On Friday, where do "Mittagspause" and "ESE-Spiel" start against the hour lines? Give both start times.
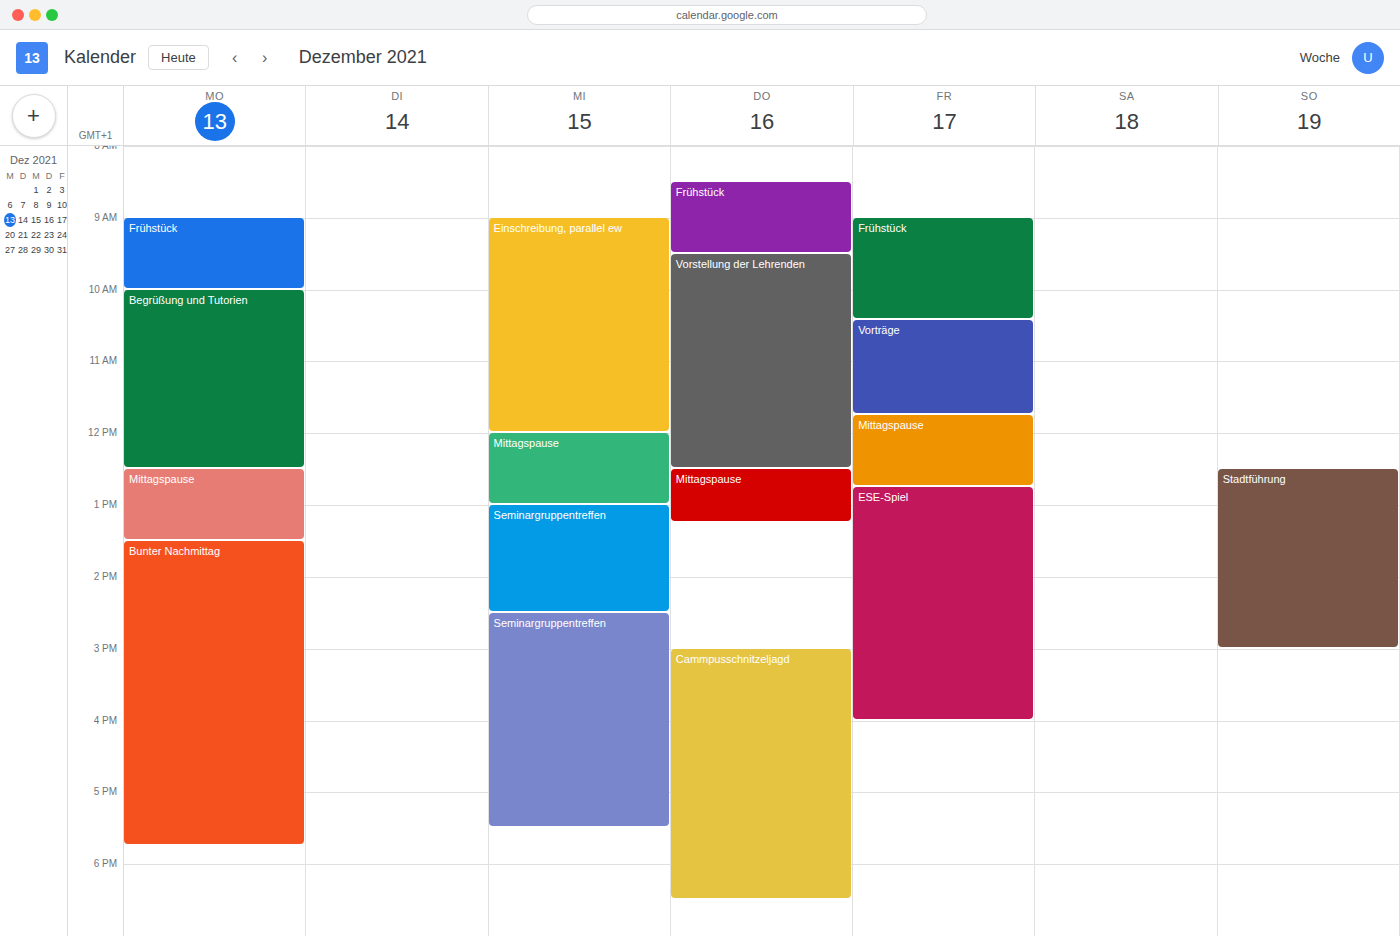
"Mittagspause": 11:45 AM, neither: three quarters of the way from the 11 AM line to the 12 PM line. "ESE-Spiel": 12:45 PM, neither: three quarters of the way from the 12 PM line to the 1 PM line.